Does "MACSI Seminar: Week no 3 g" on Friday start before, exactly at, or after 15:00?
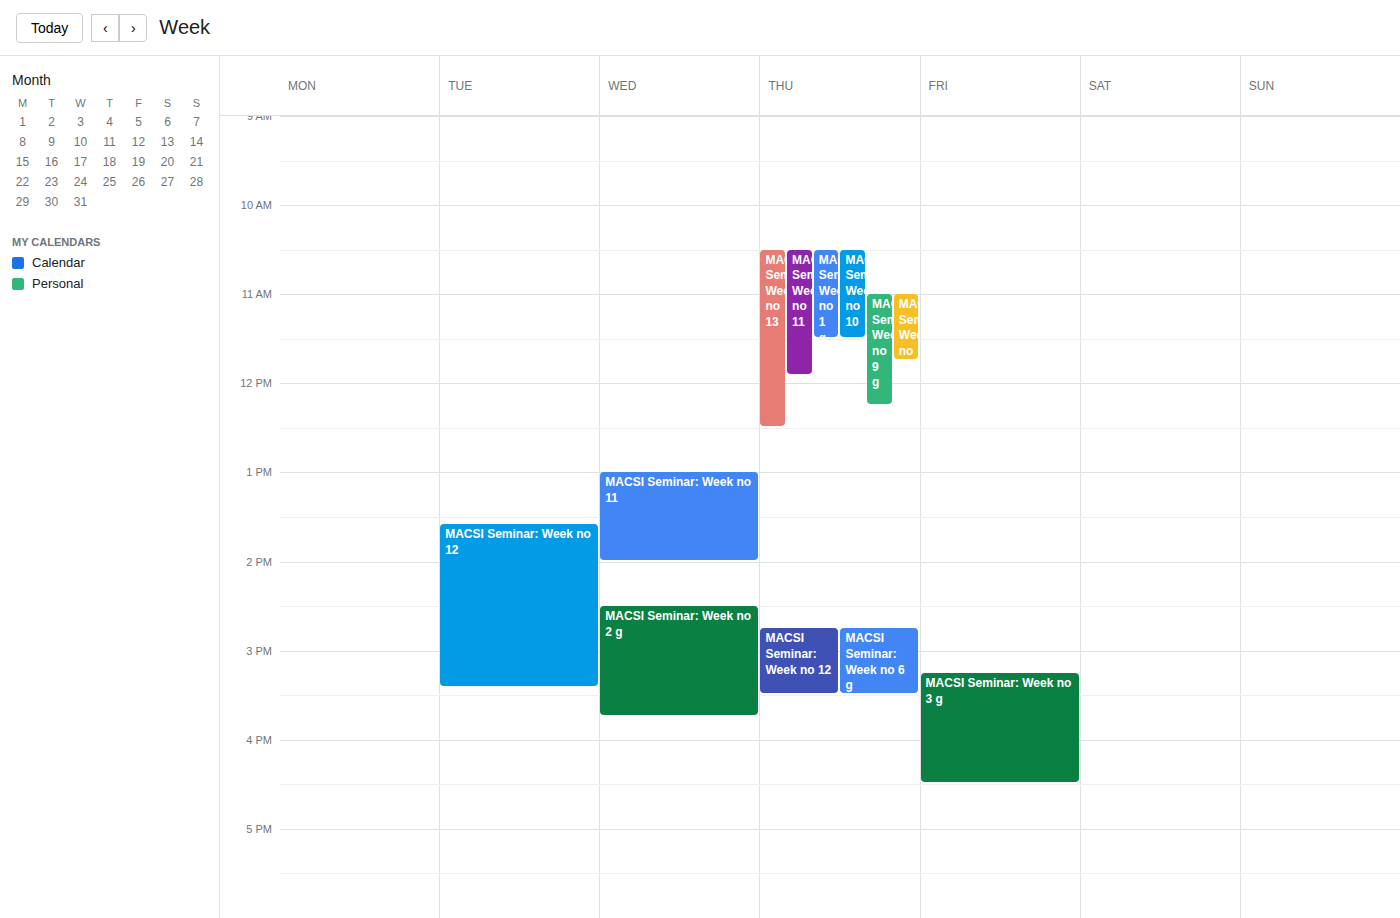
15:15 -- after 15:00, 15 minutes below the 15:00 line.